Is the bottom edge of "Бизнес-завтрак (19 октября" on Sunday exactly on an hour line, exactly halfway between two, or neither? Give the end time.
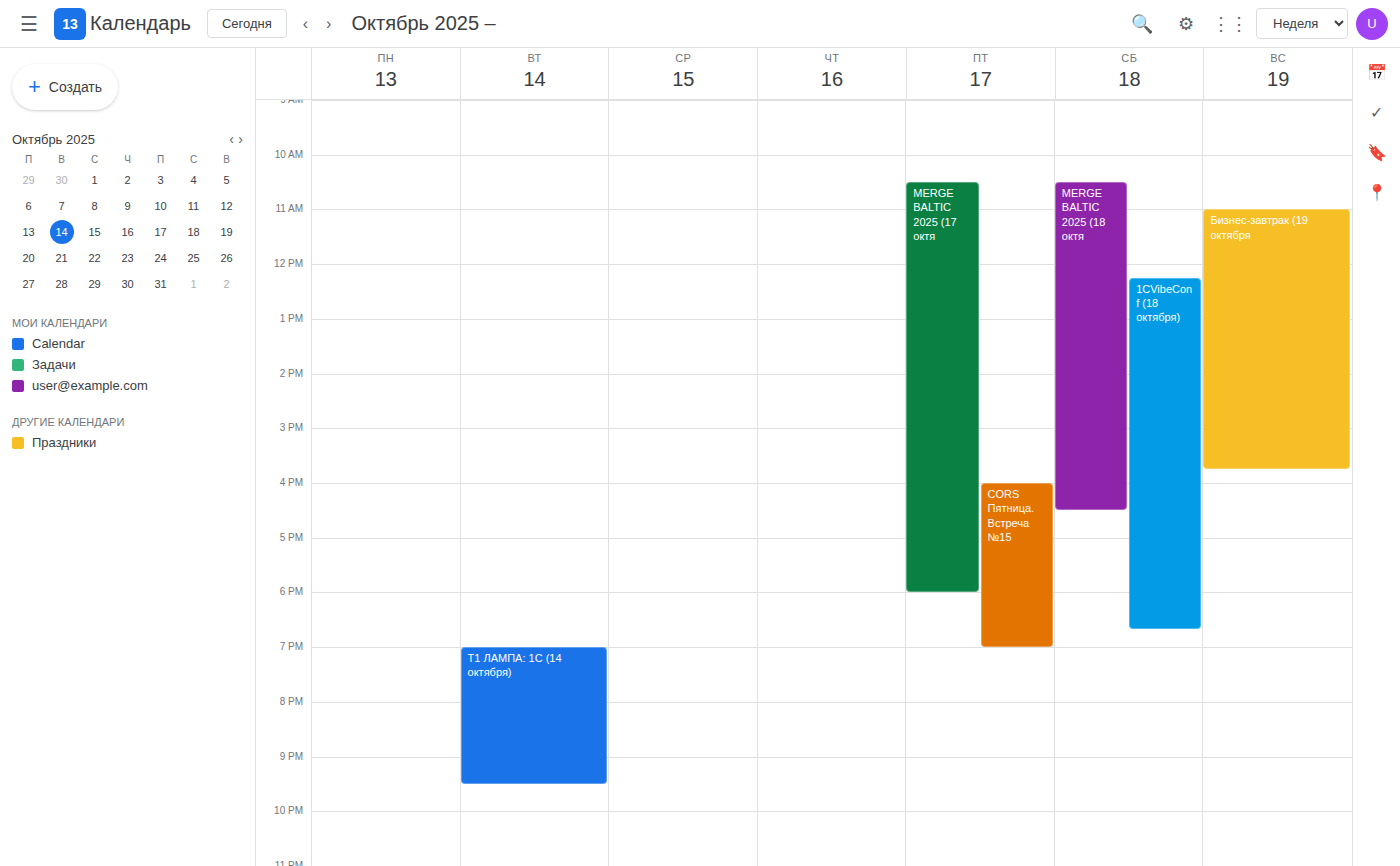
3:45 PM -- neither: three quarters of the way from the 3 PM line to the 4 PM line.